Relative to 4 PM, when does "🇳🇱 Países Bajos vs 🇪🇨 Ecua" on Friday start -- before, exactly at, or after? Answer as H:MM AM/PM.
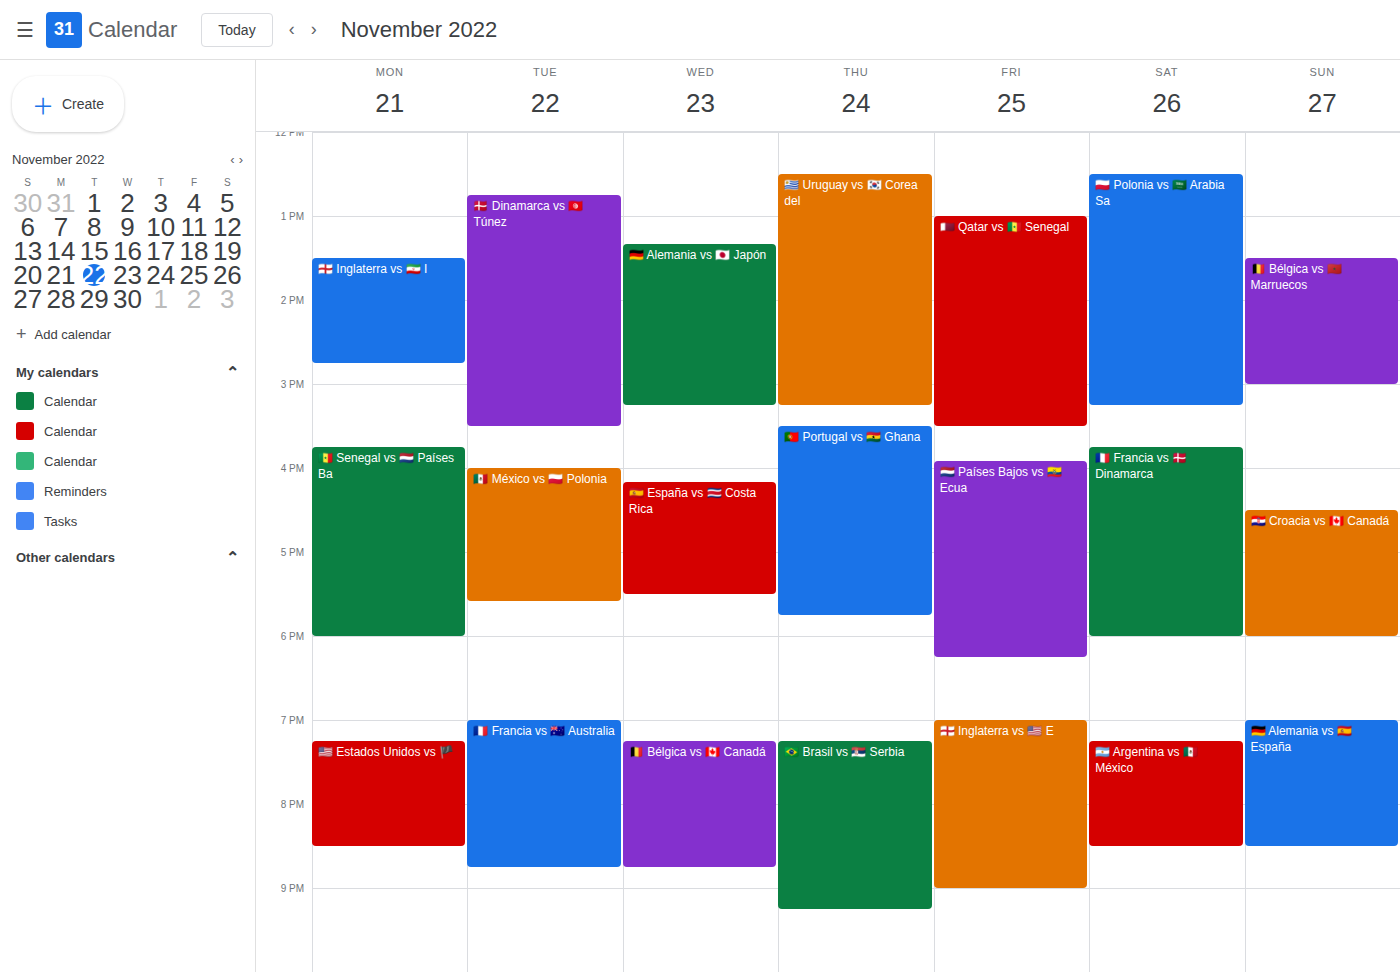
3:55 PM -- before 4 PM, 5 minutes above the 4 PM line.